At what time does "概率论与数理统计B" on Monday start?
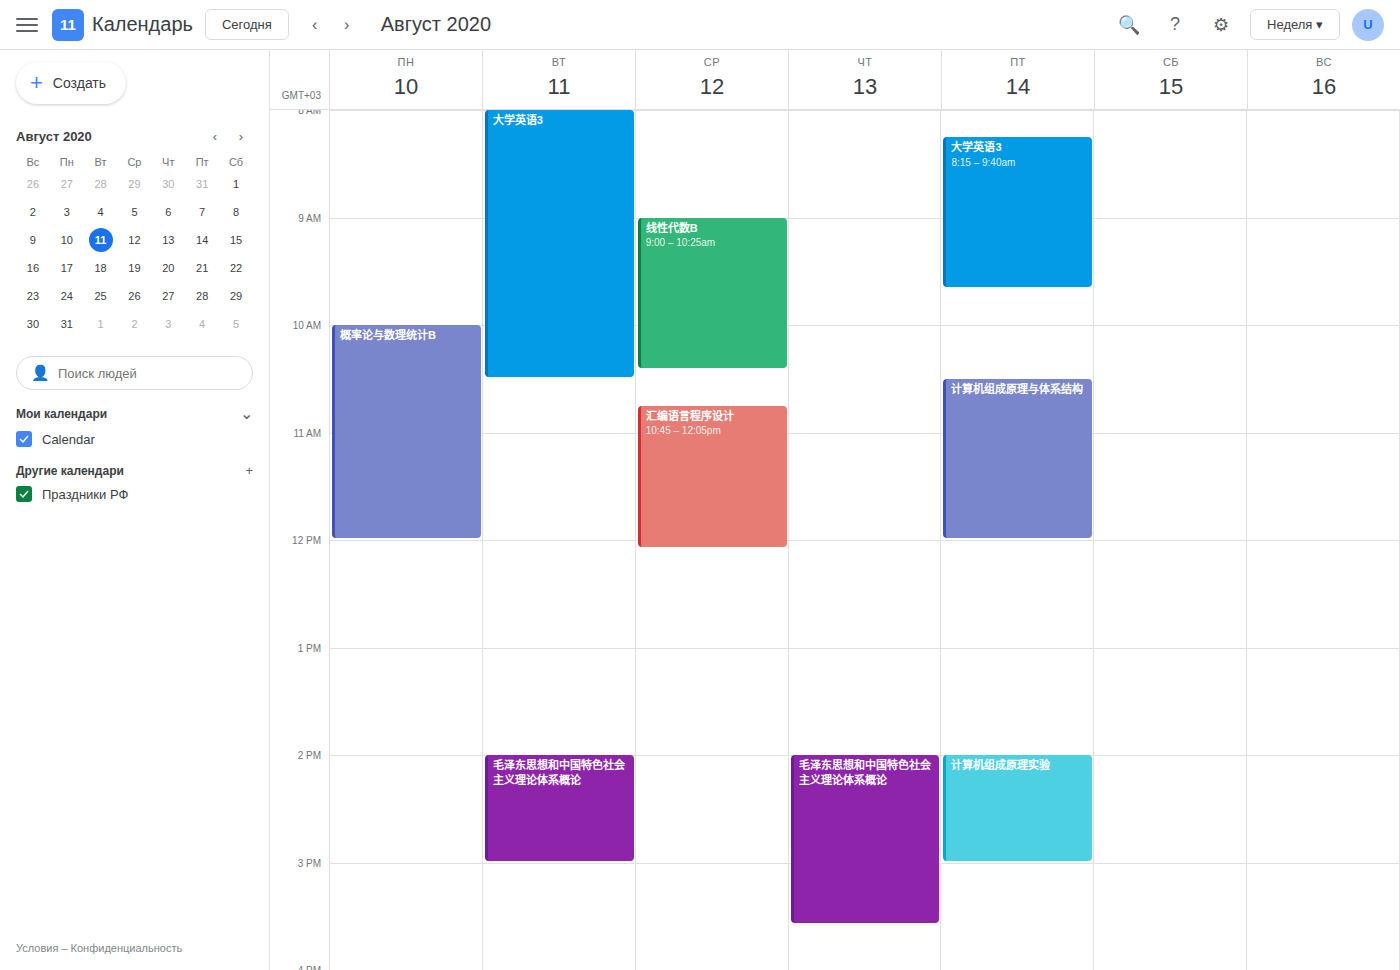
10:00 AM